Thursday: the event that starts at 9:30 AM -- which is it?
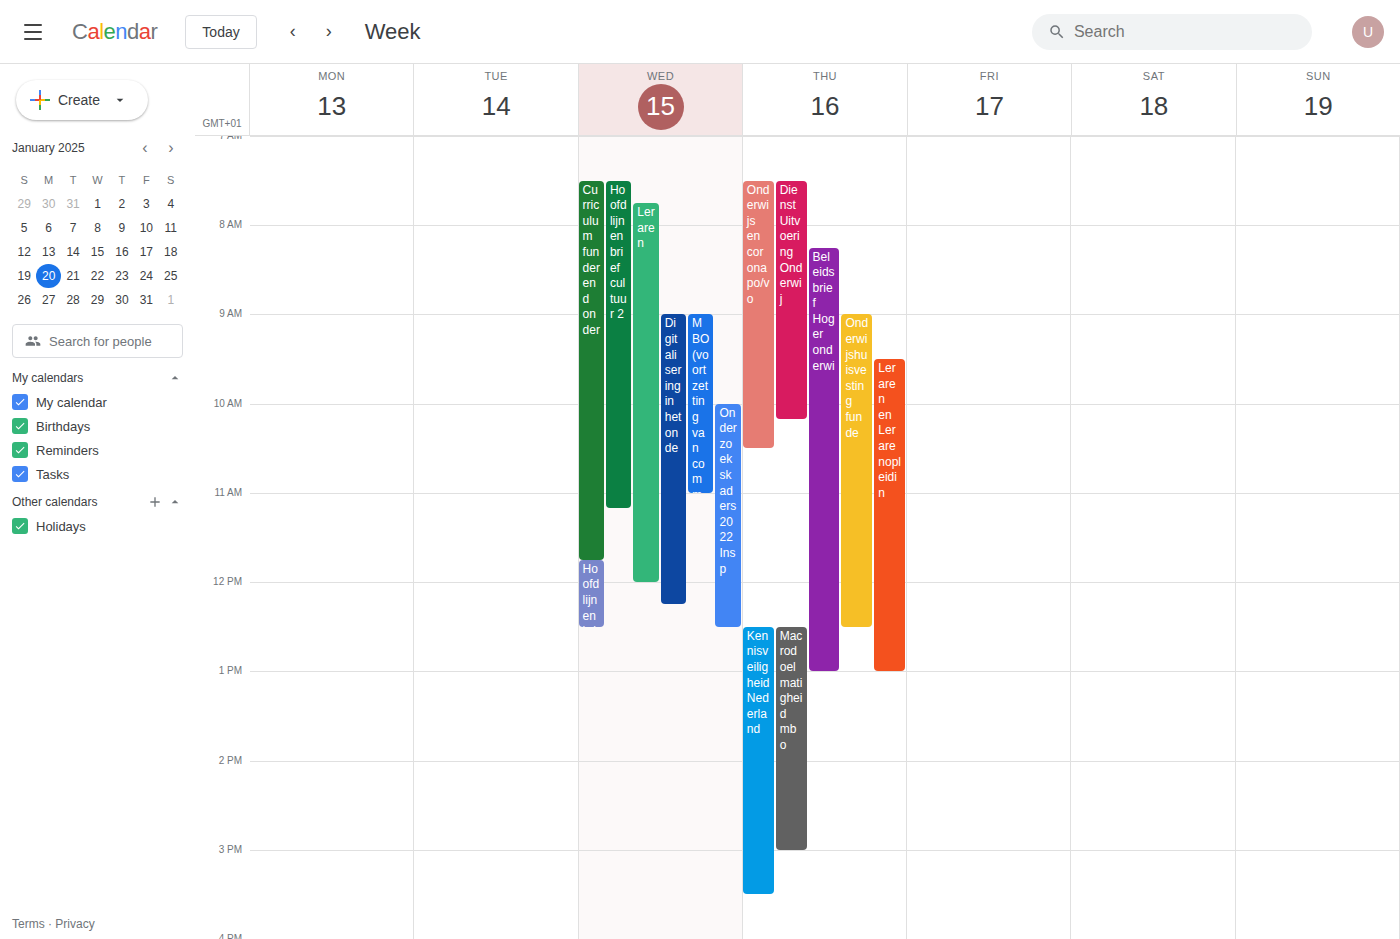
"Leraren en Lerarenopleidin"